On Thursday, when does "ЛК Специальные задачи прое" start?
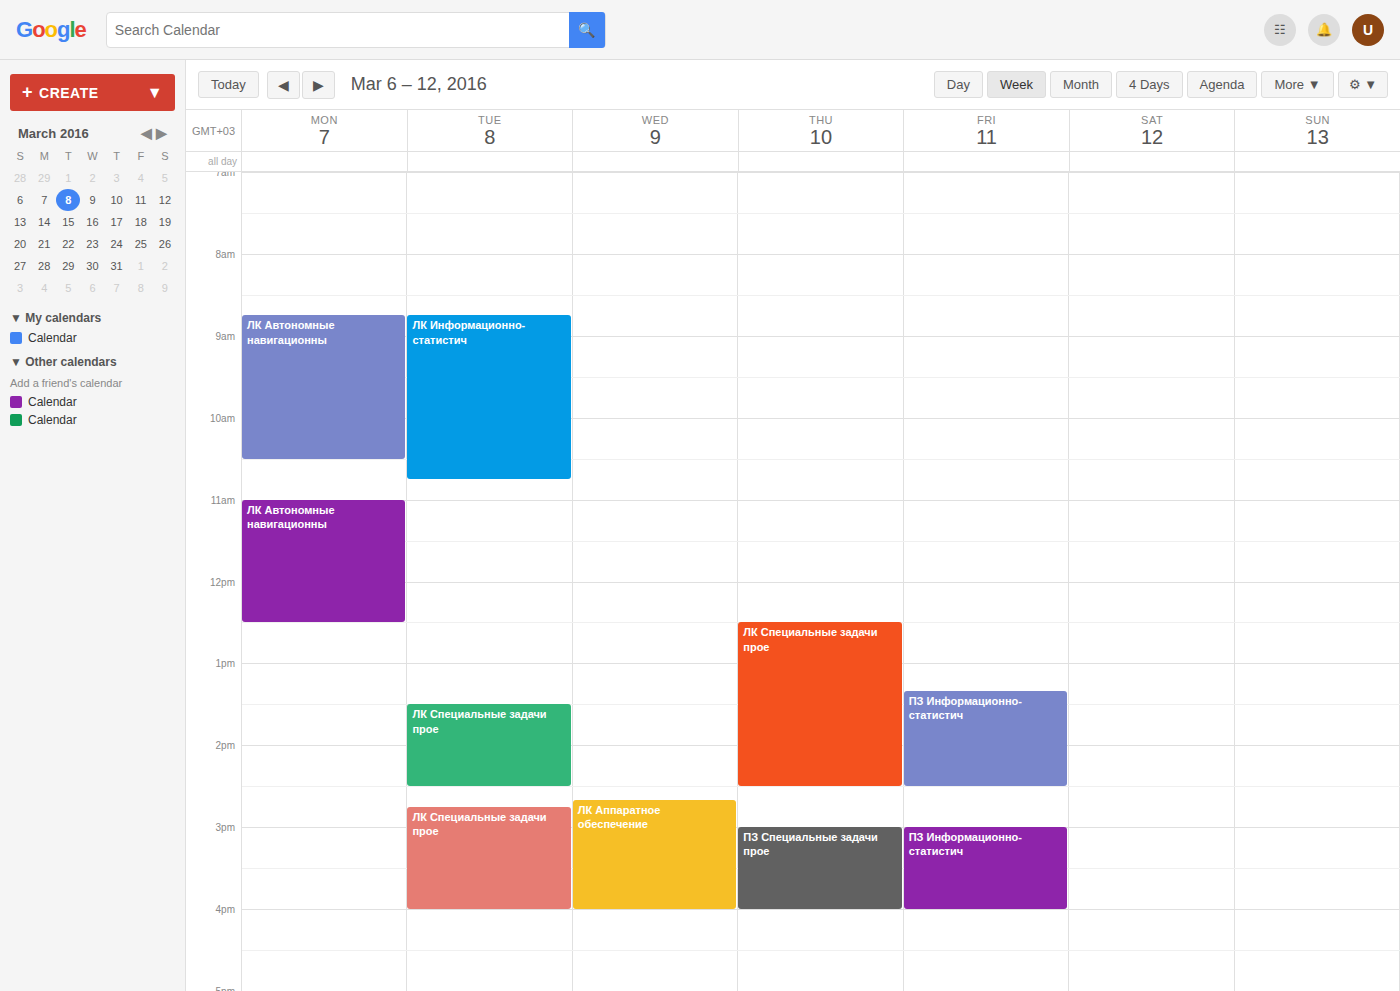
12:30 PM